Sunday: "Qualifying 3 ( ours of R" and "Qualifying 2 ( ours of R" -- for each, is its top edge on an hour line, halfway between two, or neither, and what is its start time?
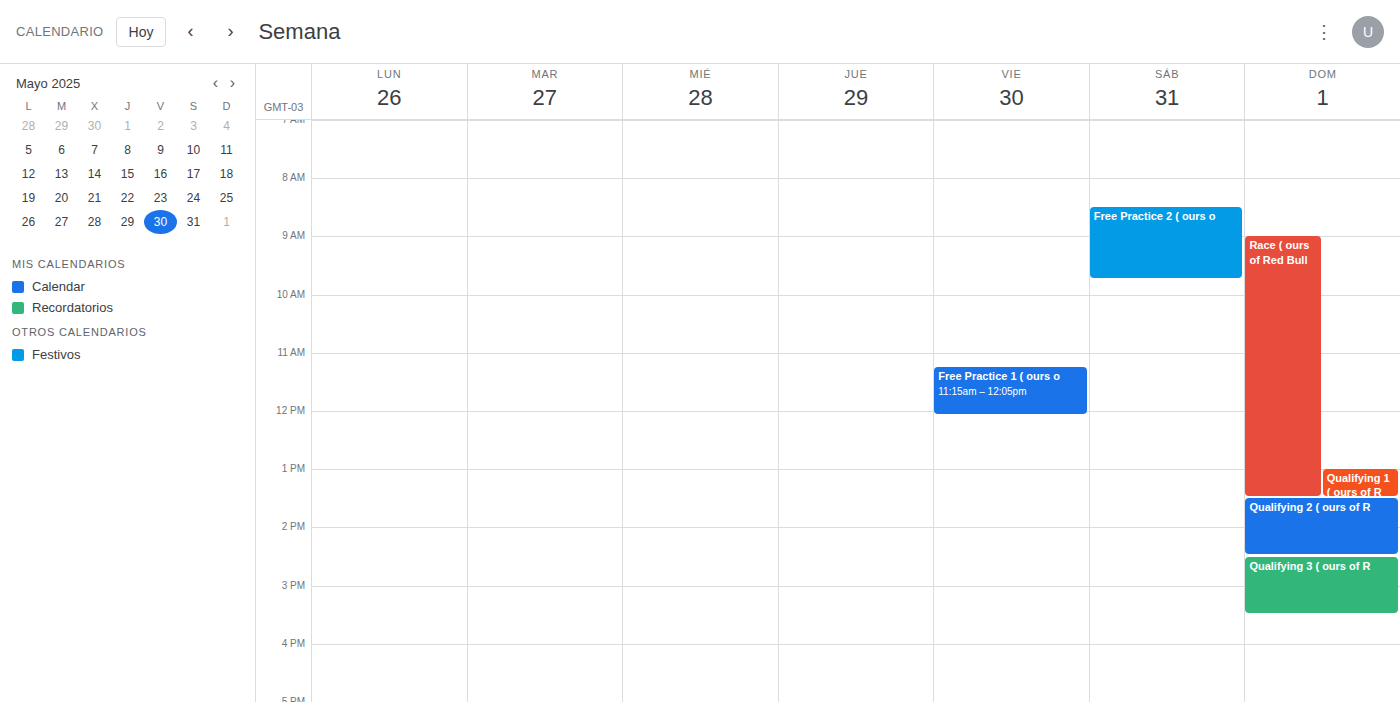
"Qualifying 3 ( ours of R": 2:30 PM, halfway between the 2 PM and 3 PM lines. "Qualifying 2 ( ours of R": 1:30 PM, halfway between the 1 PM and 2 PM lines.